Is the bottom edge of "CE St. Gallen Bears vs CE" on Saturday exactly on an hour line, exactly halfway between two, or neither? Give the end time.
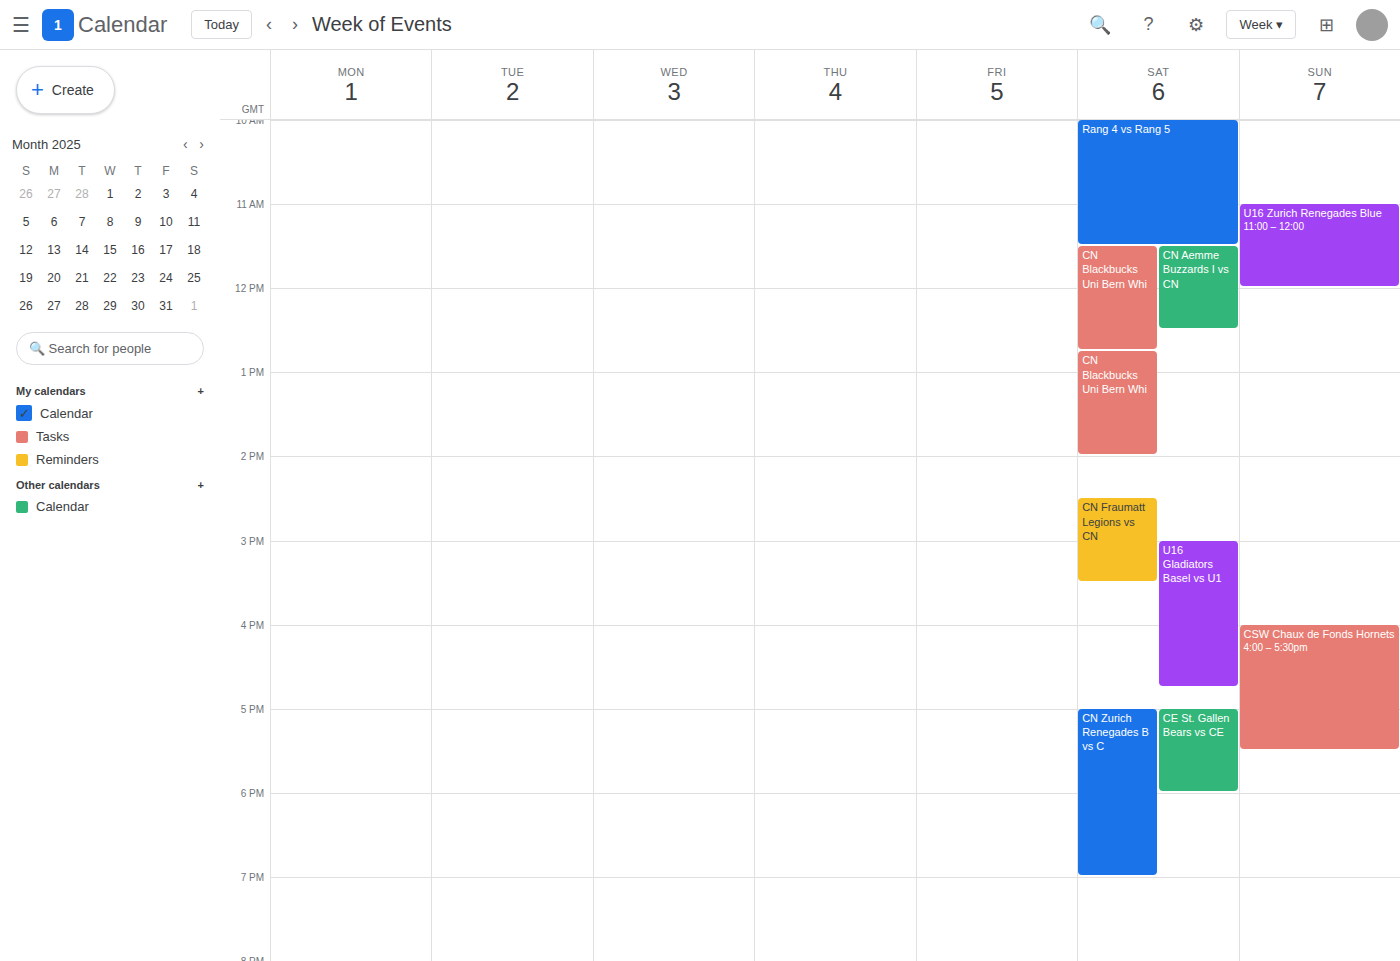
18:00 -- exactly on the 18:00 line.